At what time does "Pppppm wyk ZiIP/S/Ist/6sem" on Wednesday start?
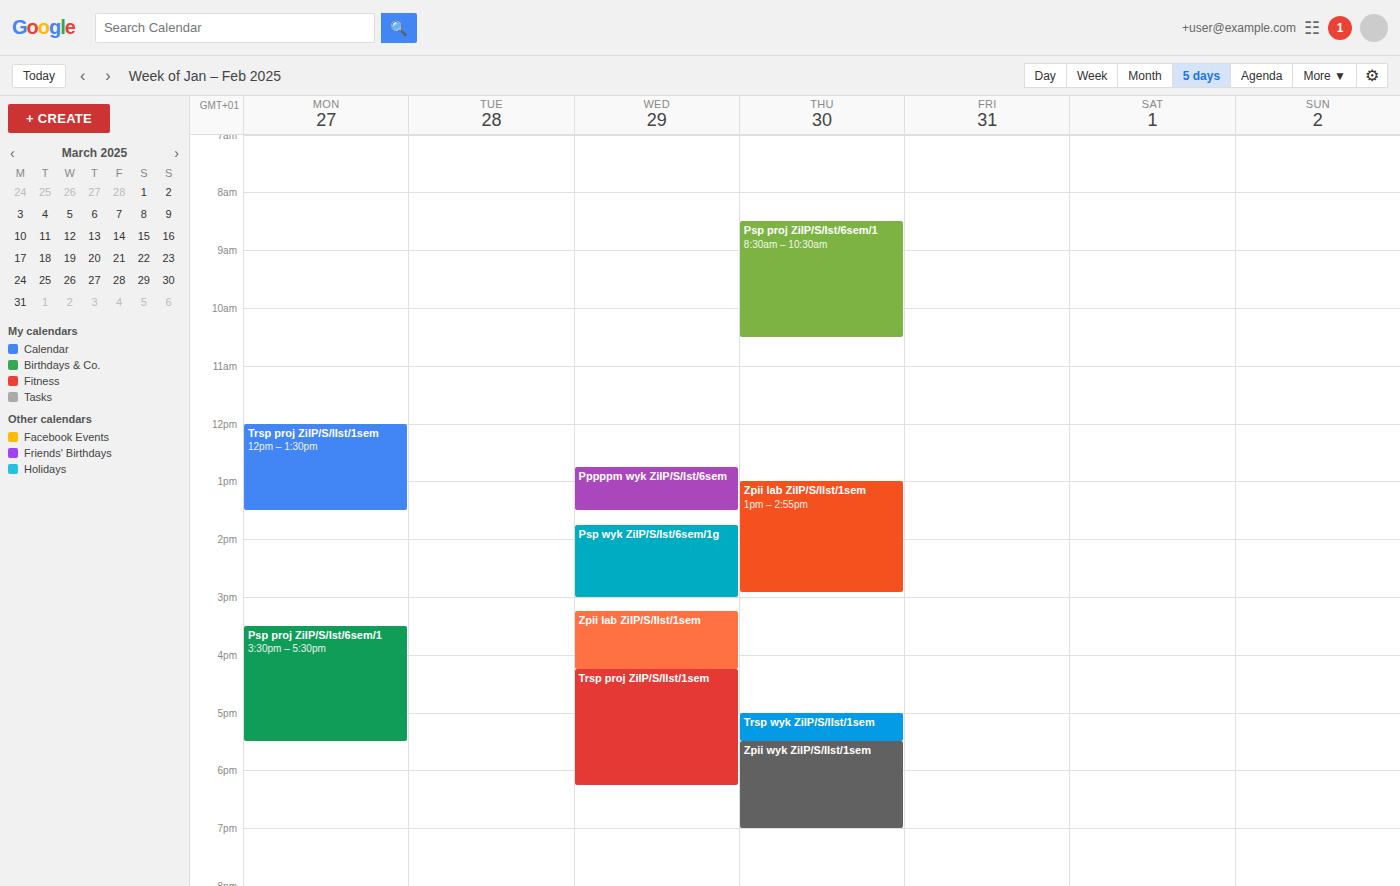
12:45 PM